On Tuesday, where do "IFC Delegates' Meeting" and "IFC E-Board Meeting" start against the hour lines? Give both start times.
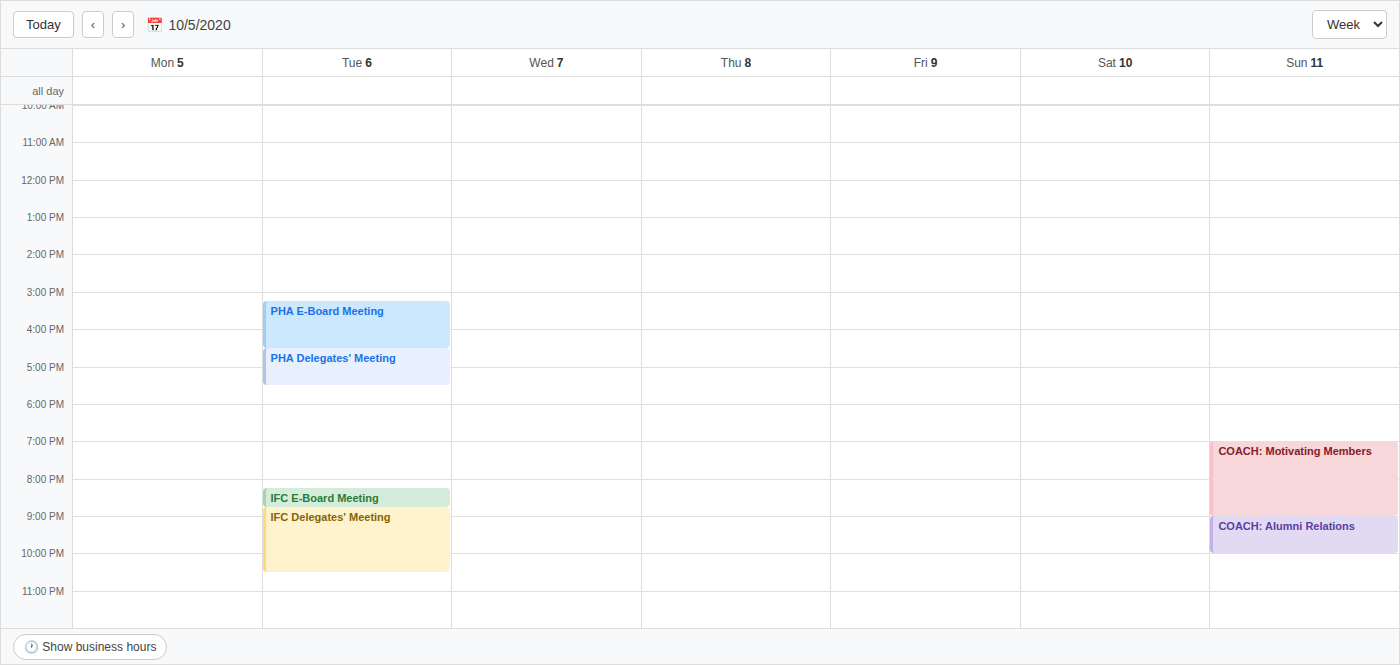
"IFC Delegates' Meeting": 20:45, neither: three quarters of the way from the 20:00 line to the 21:00 line. "IFC E-Board Meeting": 20:15, neither: a quarter of the way from the 20:00 line to the 21:00 line.